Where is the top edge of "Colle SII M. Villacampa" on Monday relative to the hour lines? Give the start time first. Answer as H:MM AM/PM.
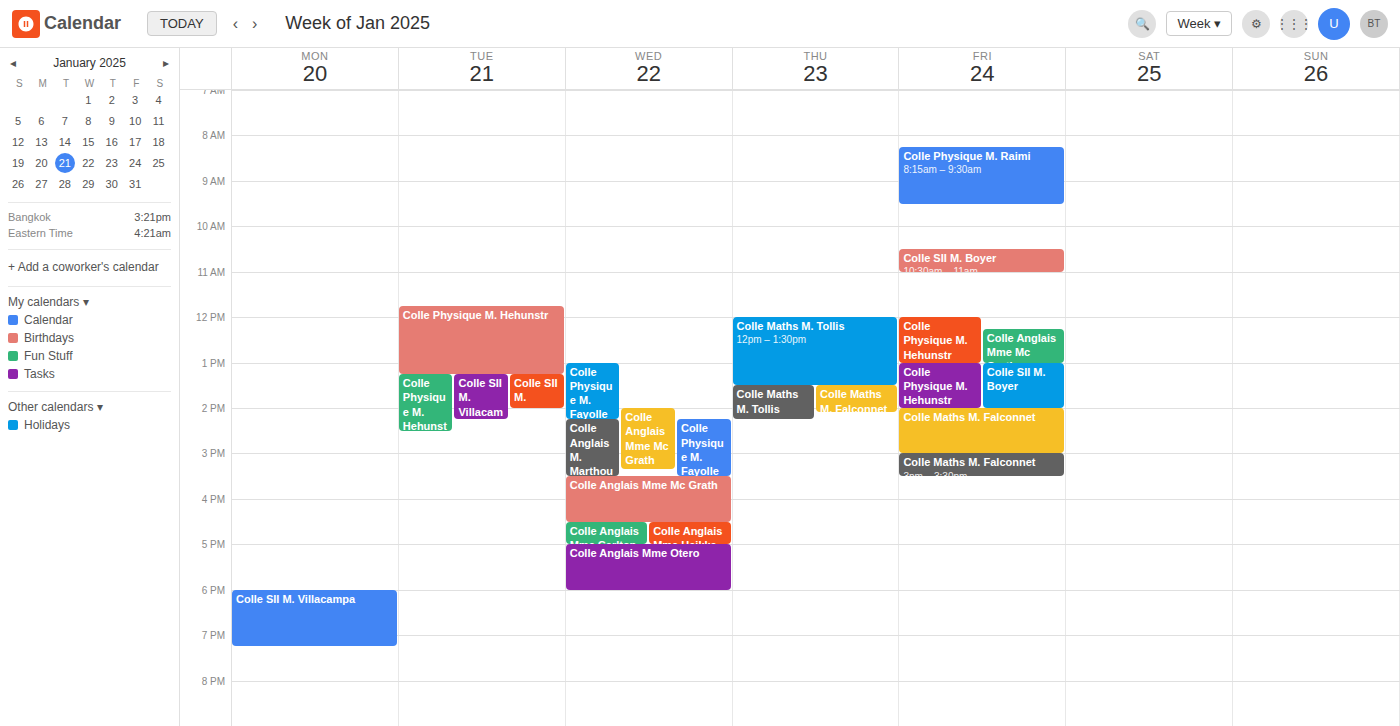
6:00 PM -- exactly on the 6 PM line.